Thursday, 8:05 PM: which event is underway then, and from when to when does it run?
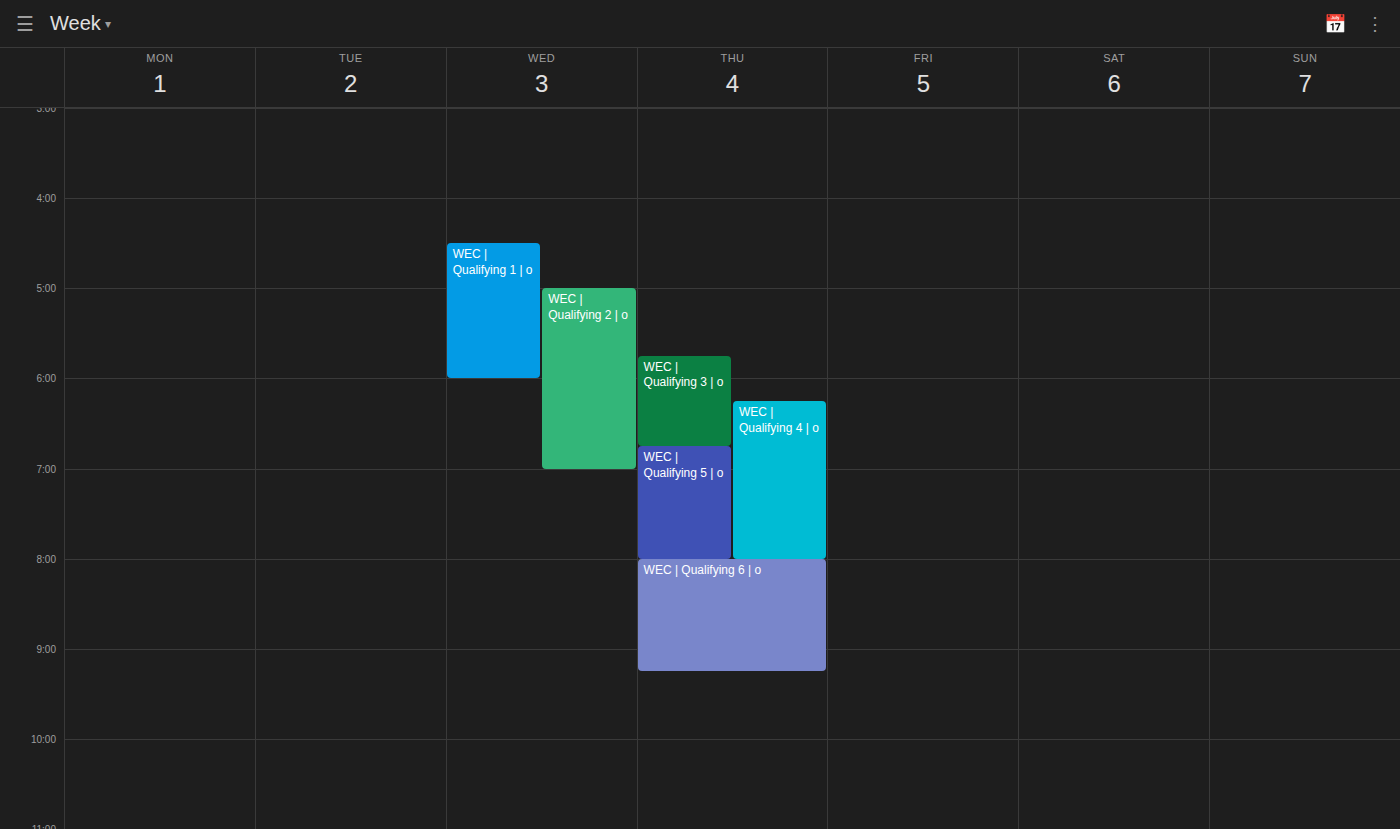
"WEC | Qualifying 6 | o", 8:00 PM to 9:15 PM